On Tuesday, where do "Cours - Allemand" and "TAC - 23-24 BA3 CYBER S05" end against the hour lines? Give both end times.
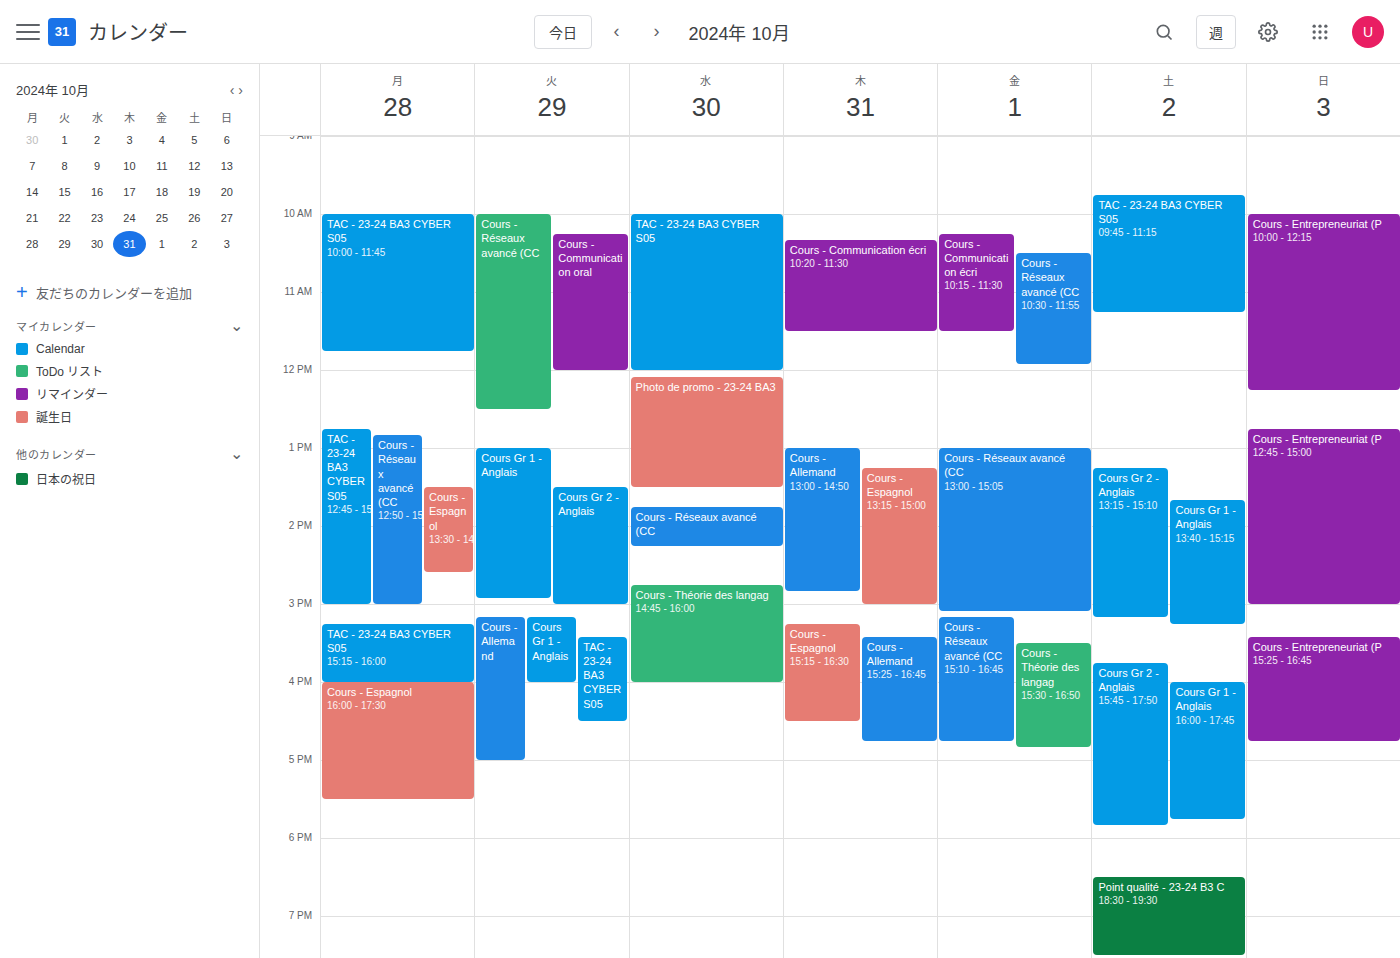
"Cours - Allemand": 5:00 PM, exactly on the 5 PM line. "TAC - 23-24 BA3 CYBER S05": 4:30 PM, halfway between the 4 PM and 5 PM lines.